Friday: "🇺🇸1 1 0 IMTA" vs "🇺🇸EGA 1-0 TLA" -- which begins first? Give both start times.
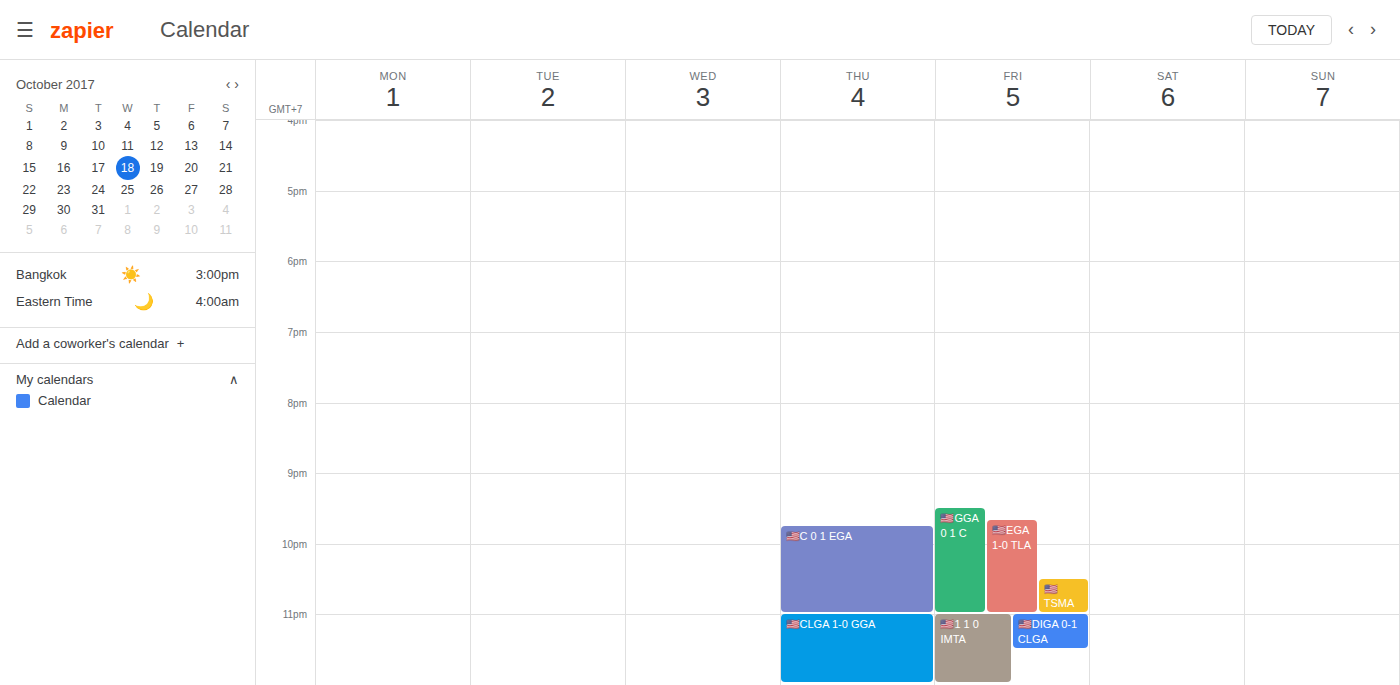
"🇺🇸EGA 1-0 TLA" 9:40 PM; "🇺🇸1 1 0 IMTA" 11:00 PM.